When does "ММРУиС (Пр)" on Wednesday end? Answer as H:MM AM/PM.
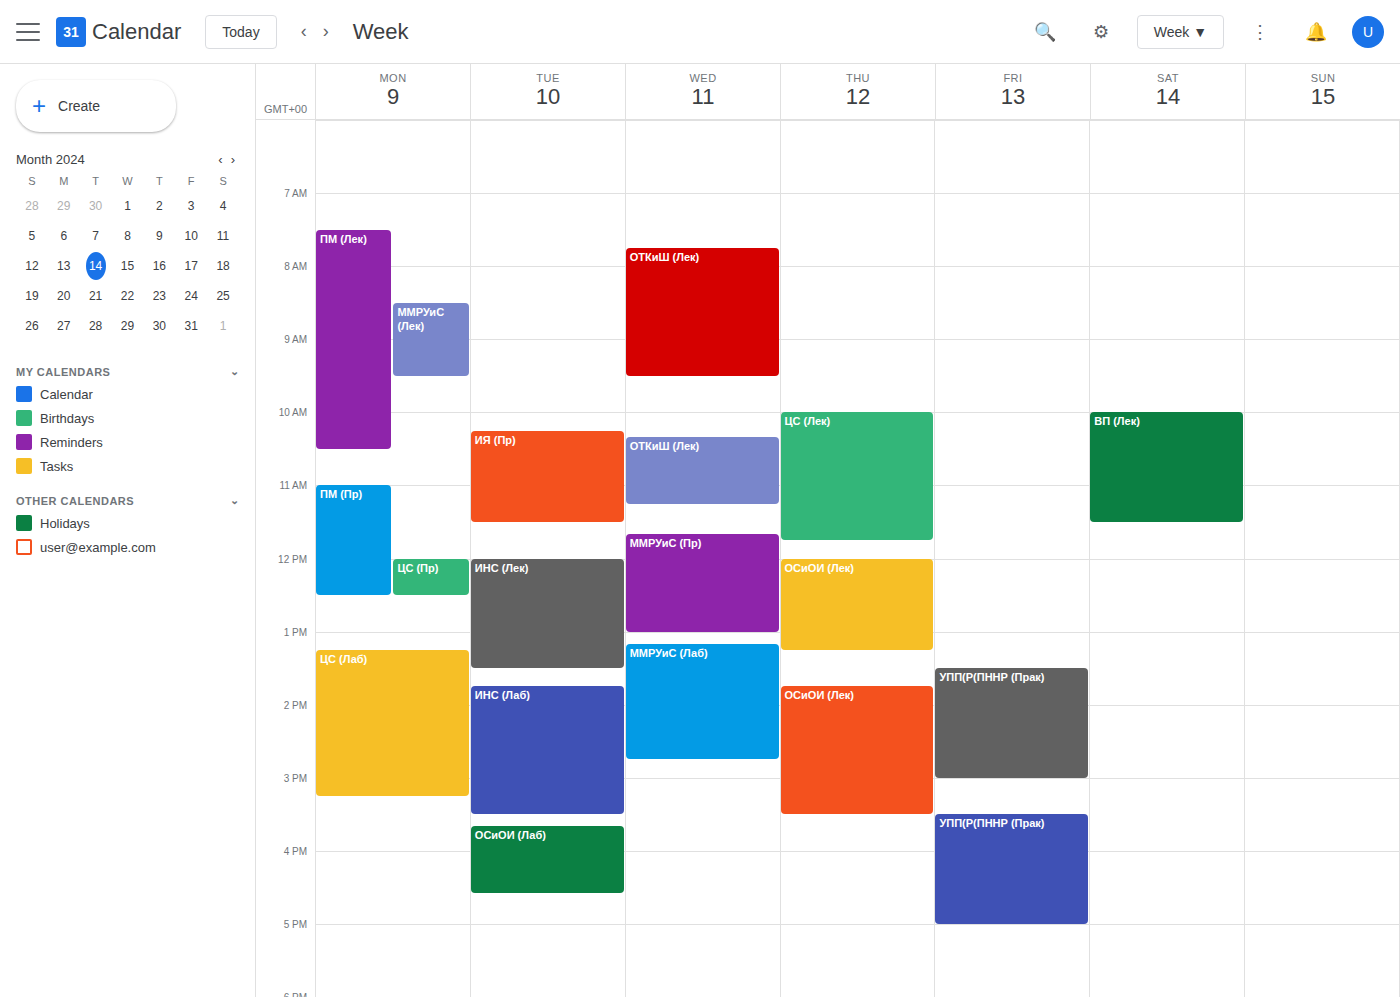
1:00 PM